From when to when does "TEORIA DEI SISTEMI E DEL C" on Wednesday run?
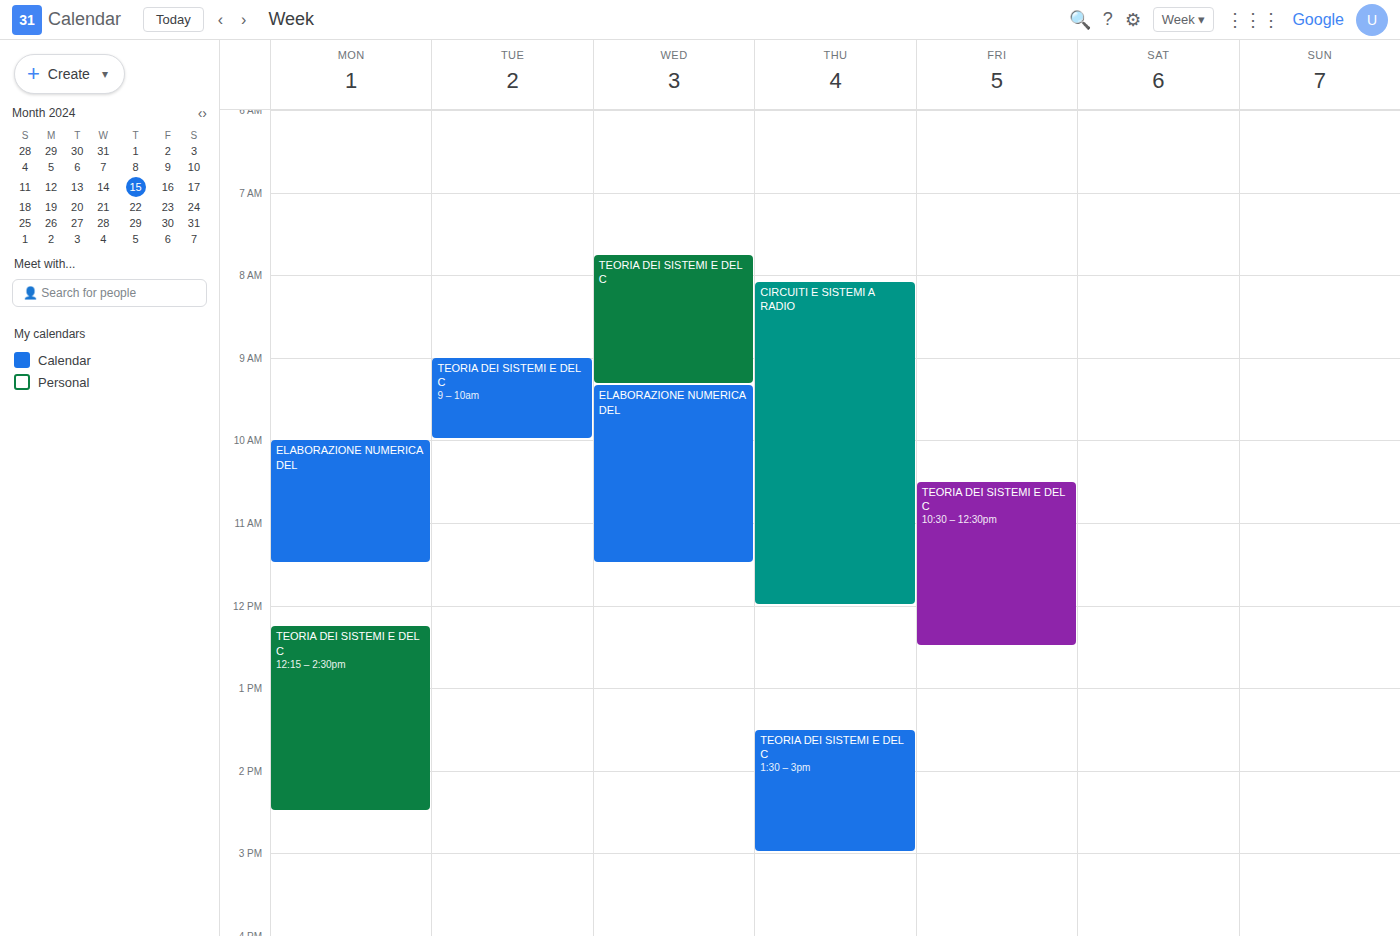
7:45 AM to 9:20 AM